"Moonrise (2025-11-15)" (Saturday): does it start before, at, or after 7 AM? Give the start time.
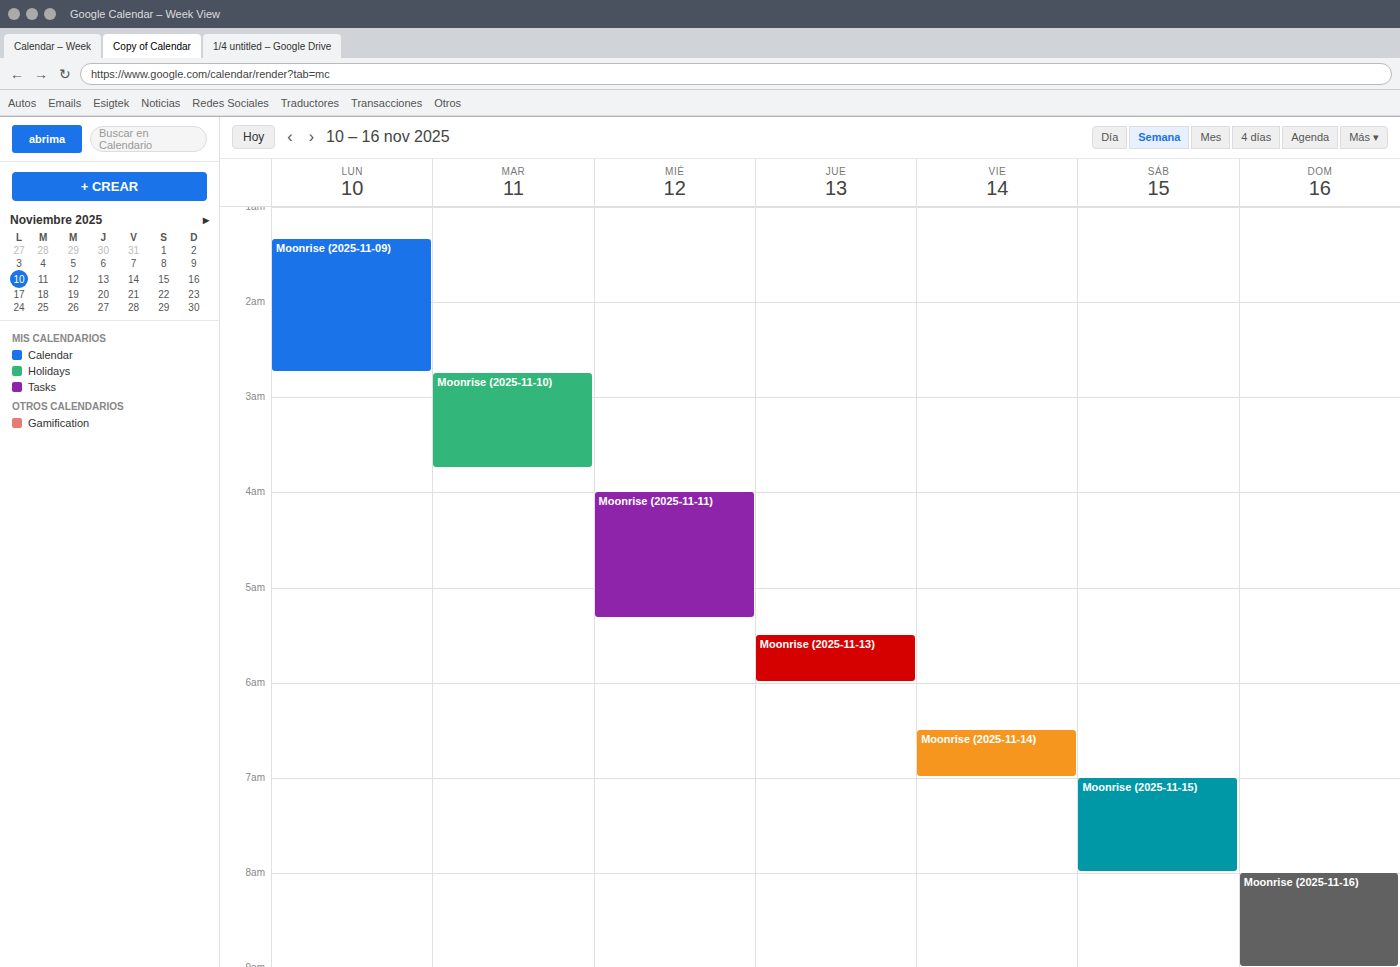
7:00 AM -- exactly at 7 AM, on the 7 AM line.